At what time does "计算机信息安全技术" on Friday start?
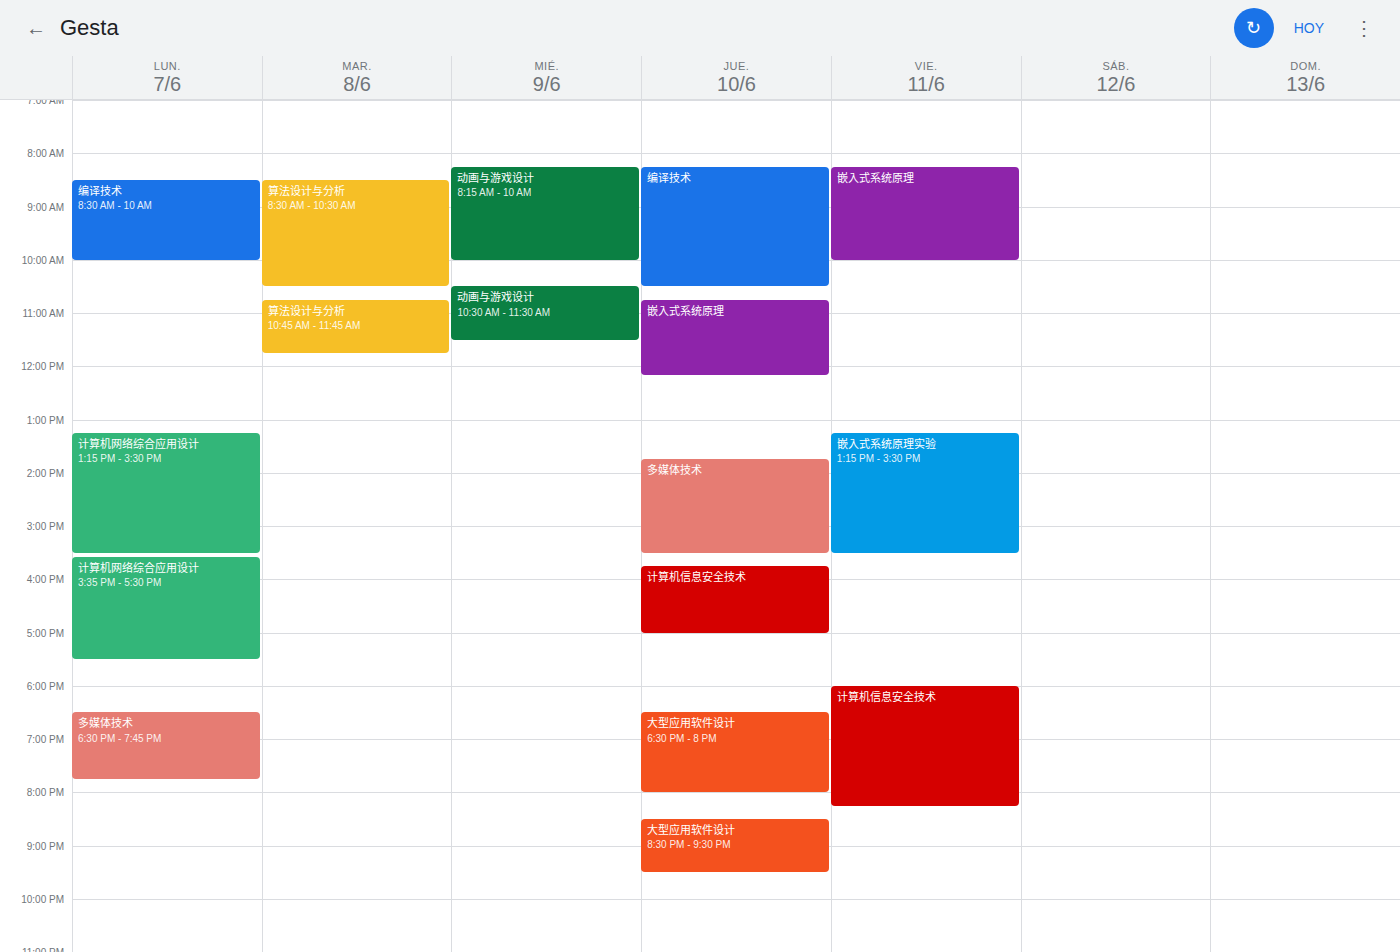
6:00 PM